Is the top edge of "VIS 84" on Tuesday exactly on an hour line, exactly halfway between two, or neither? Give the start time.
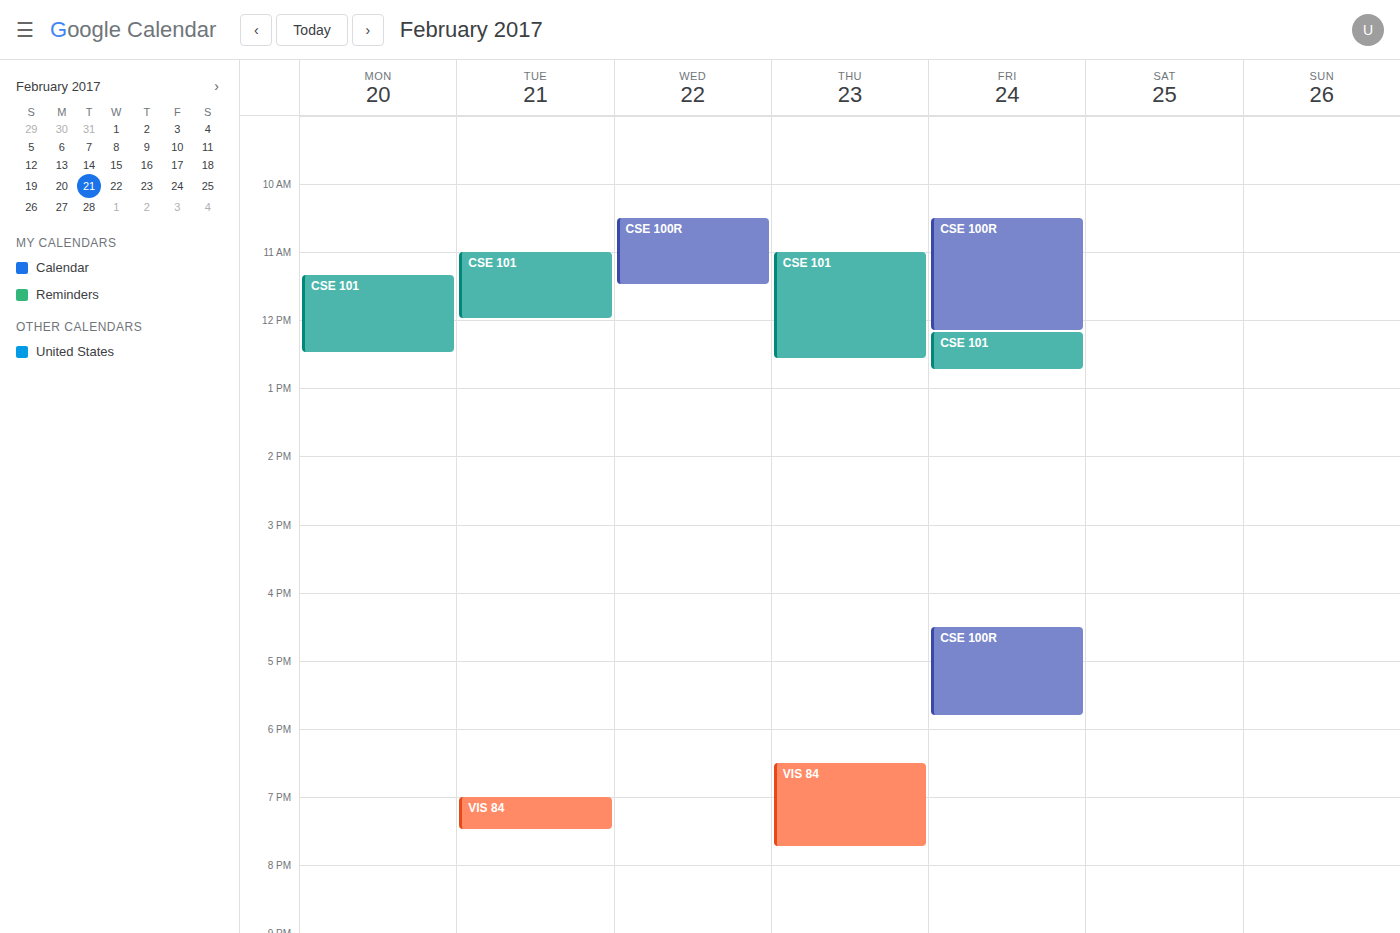
7:00 PM -- exactly on the 7 PM line.